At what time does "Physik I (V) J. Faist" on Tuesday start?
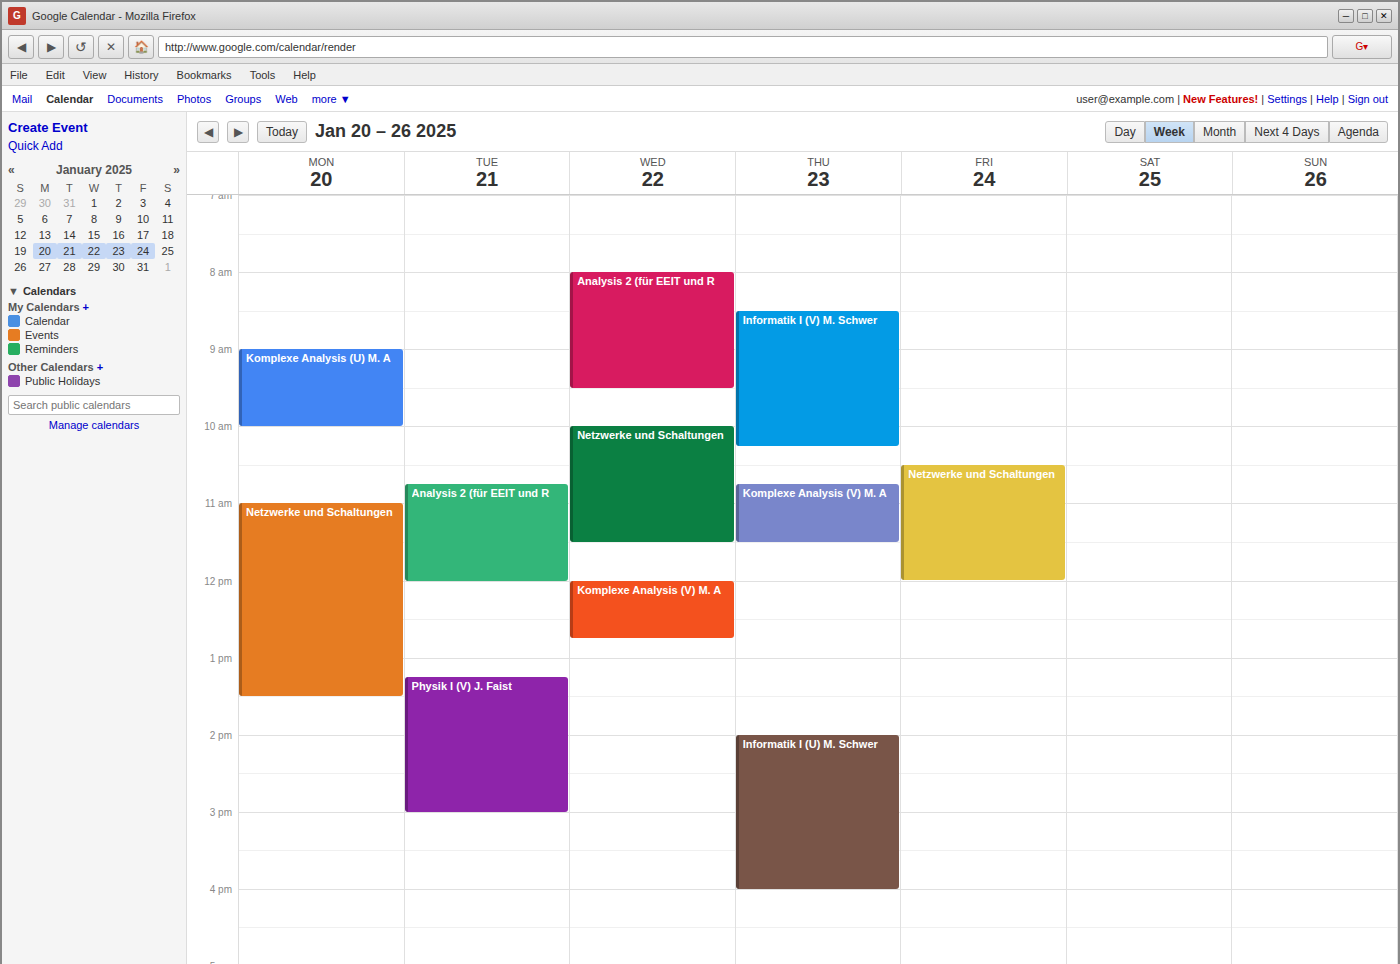
1:15 PM